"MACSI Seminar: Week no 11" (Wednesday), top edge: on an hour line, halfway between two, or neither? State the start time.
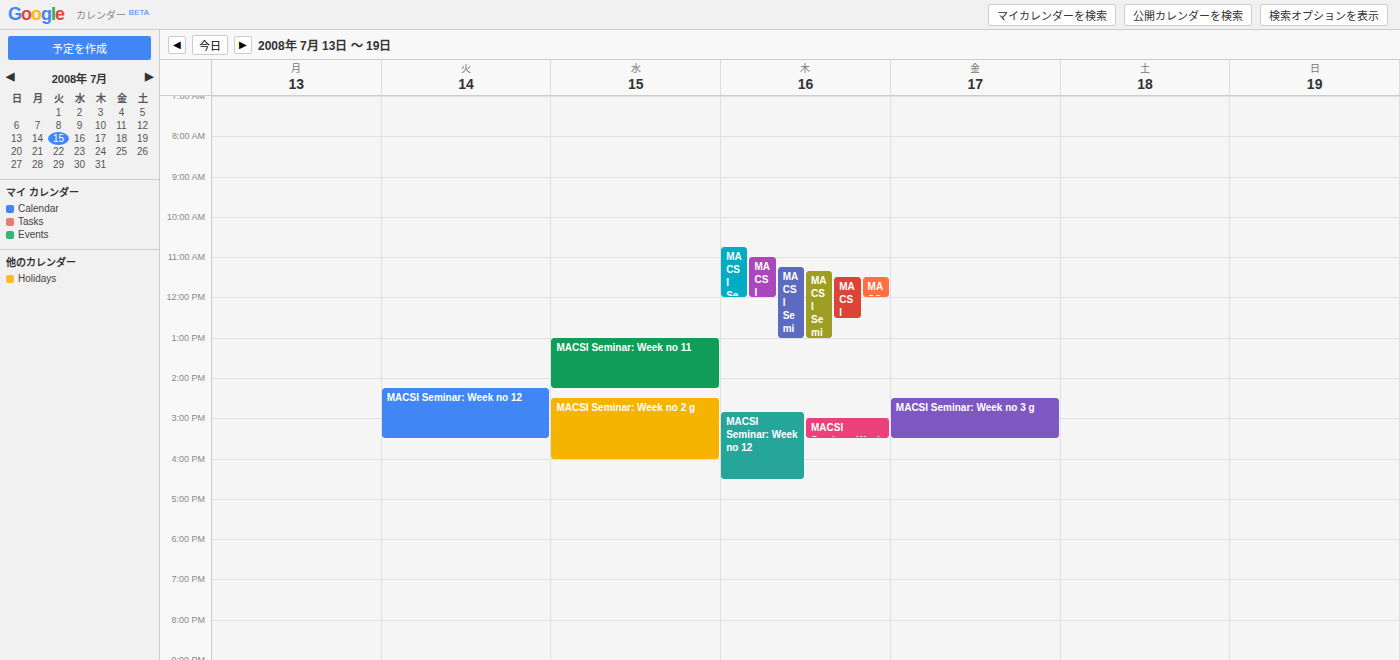
1:00 PM -- exactly on the 1 PM line.